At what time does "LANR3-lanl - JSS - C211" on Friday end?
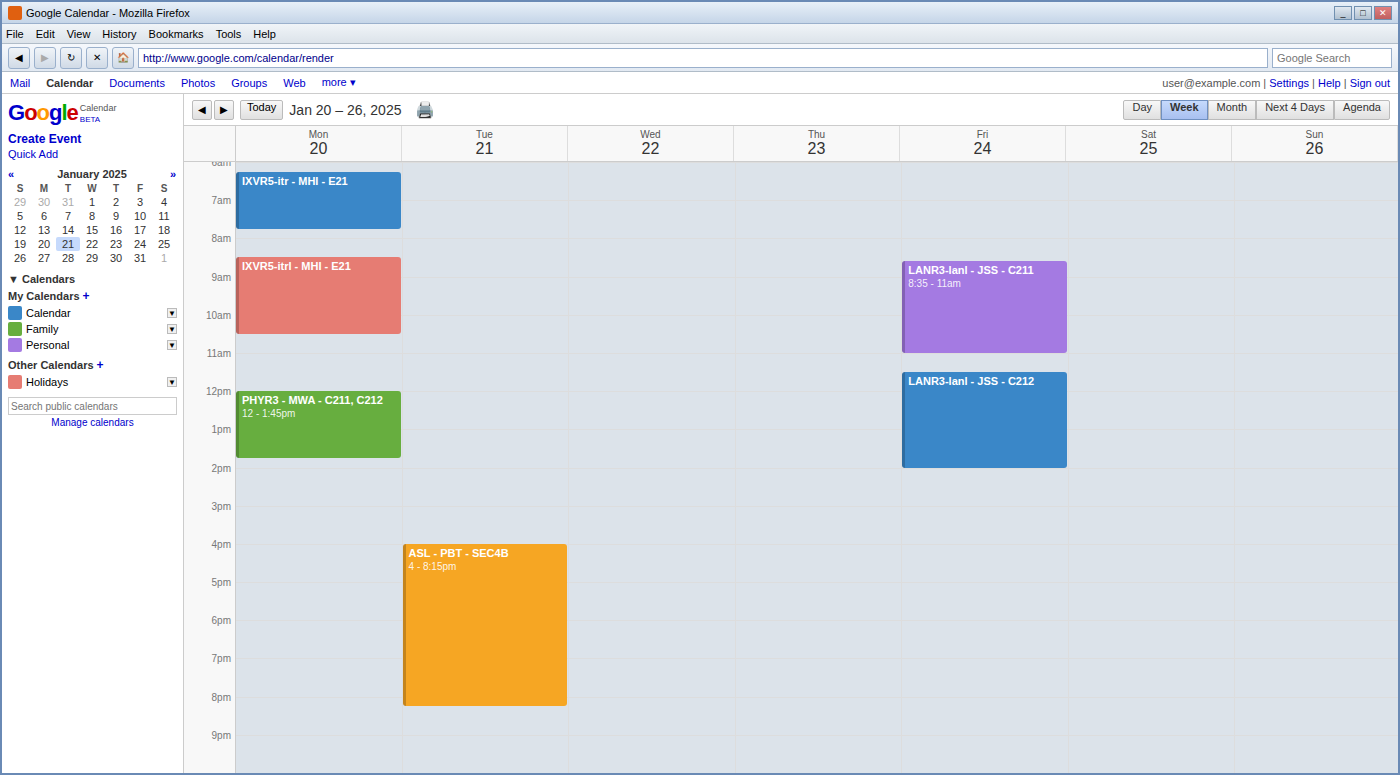
11:00 AM